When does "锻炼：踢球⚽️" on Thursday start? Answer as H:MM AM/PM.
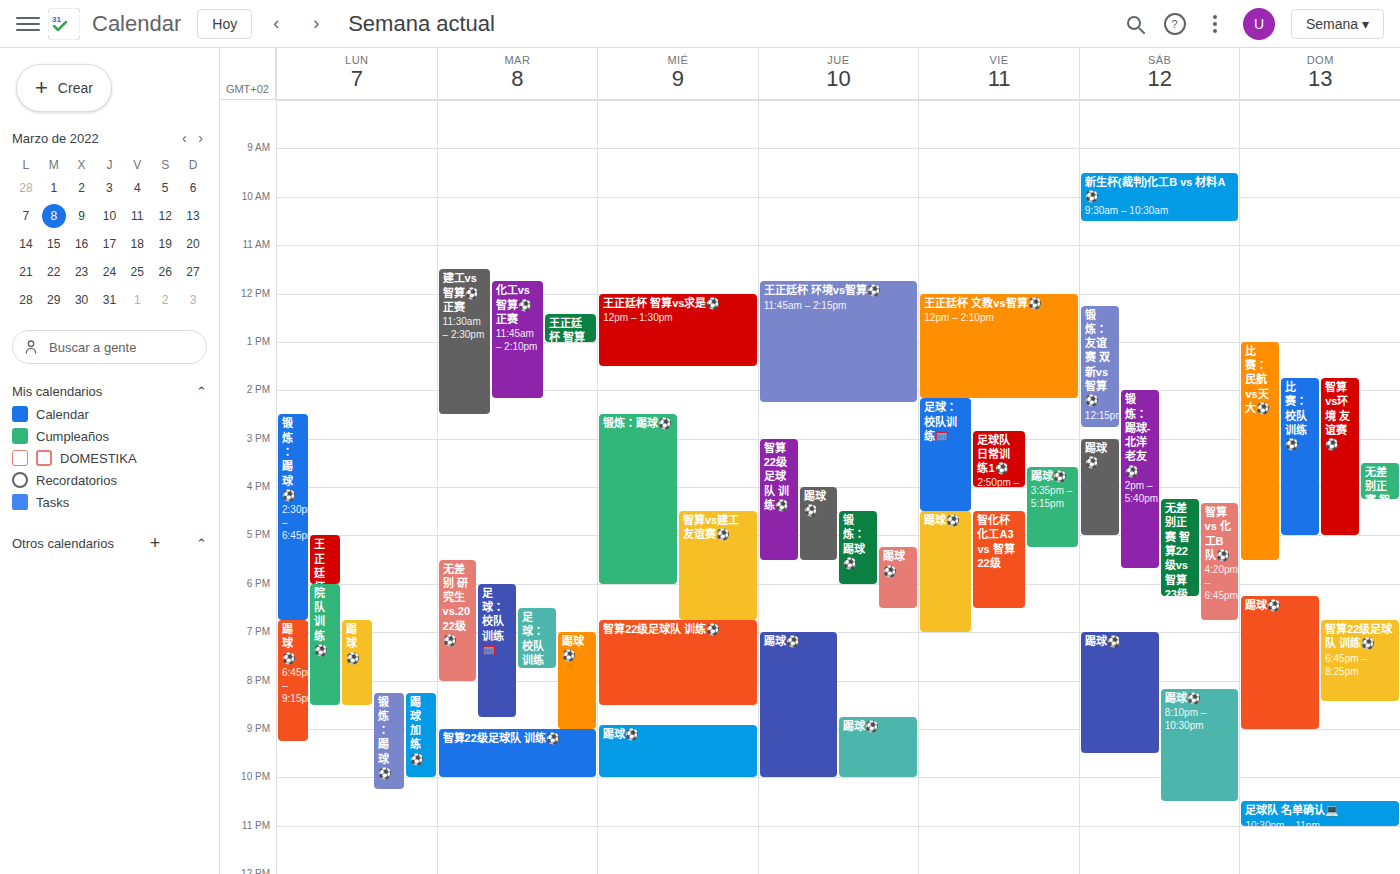
4:30 PM